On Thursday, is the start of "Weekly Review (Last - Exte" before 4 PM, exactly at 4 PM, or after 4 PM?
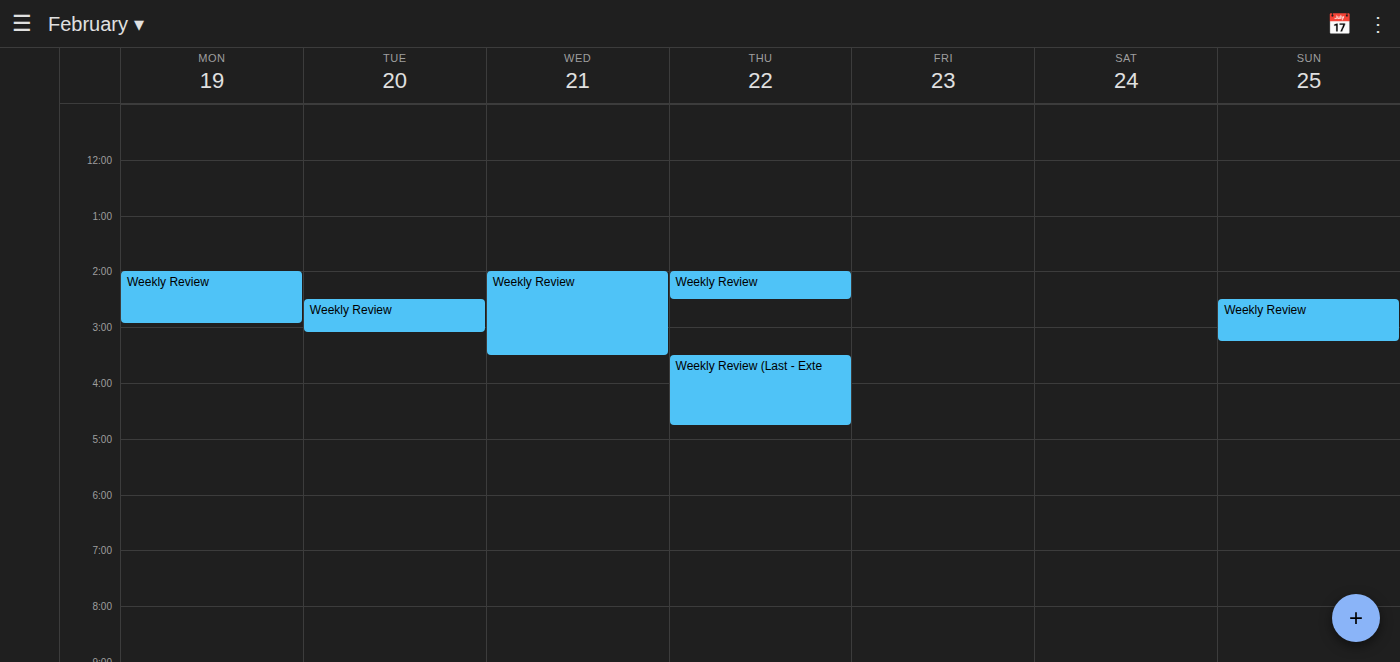
3:30 PM -- before 4 PM, 30 minutes above the 4 PM line.